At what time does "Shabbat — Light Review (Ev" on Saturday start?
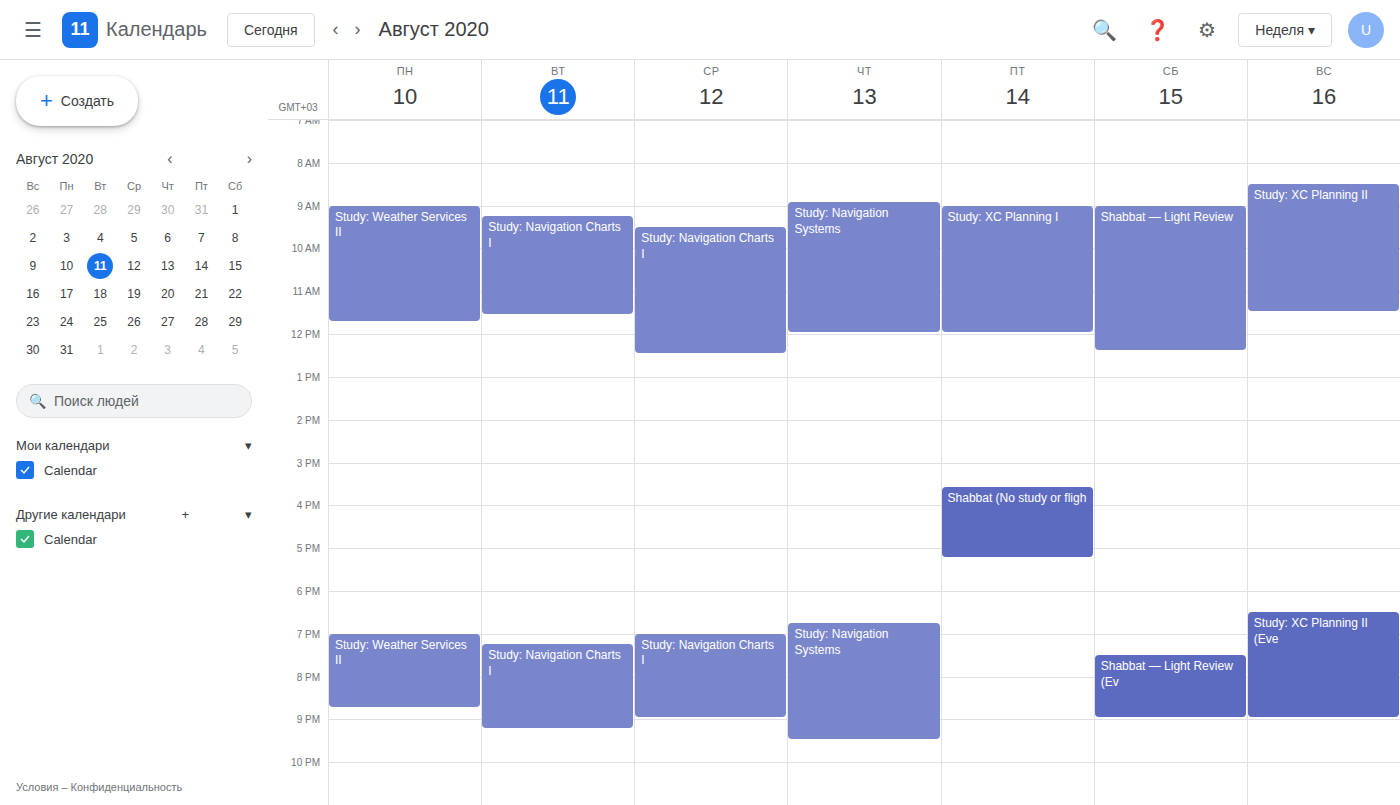
7:30 PM